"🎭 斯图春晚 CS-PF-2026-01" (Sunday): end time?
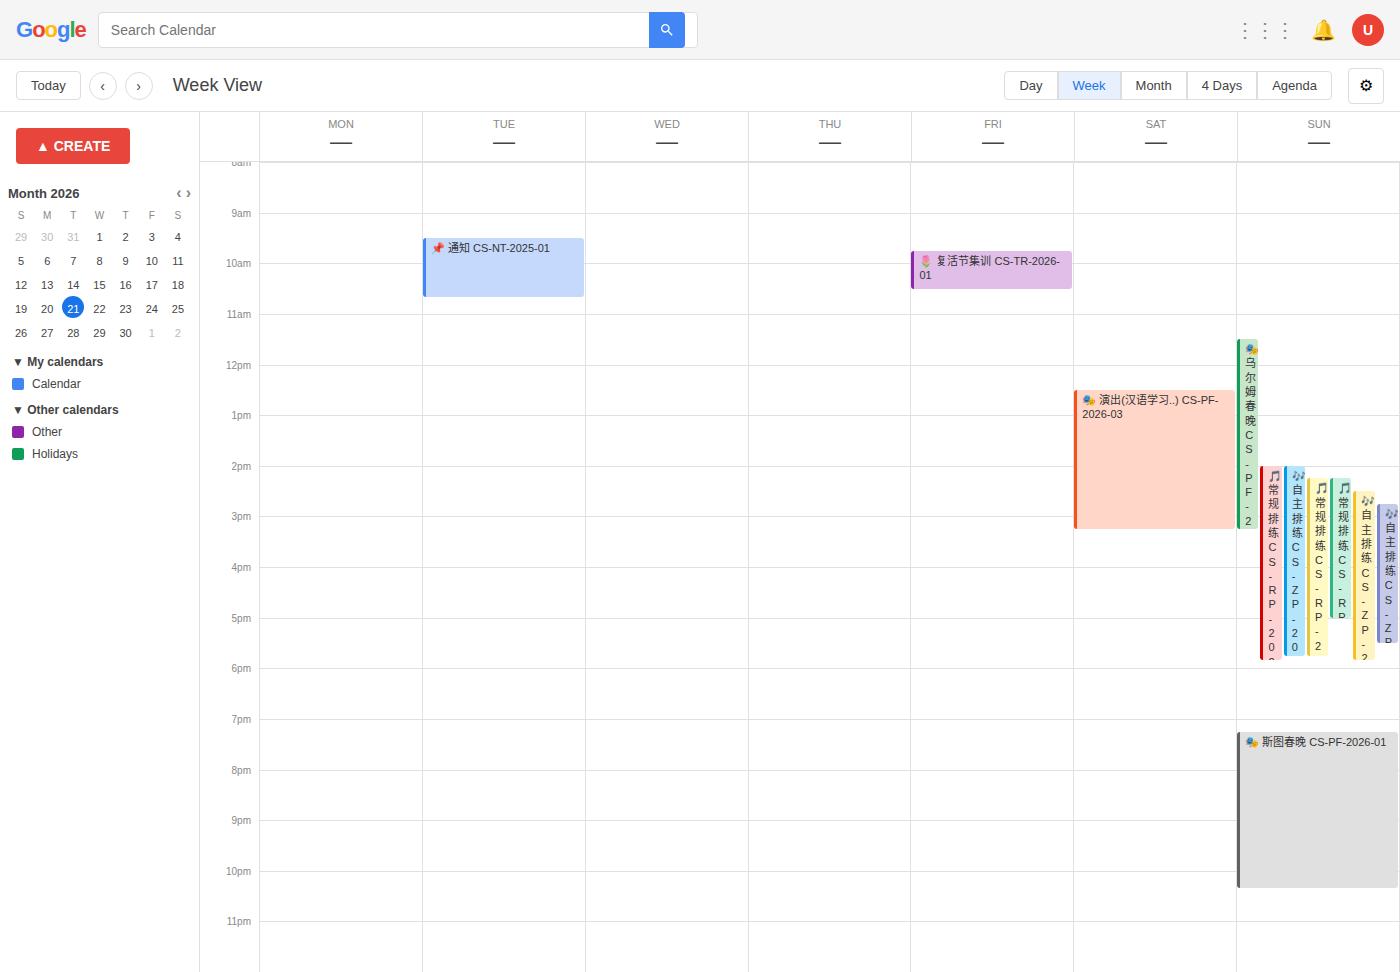
10:20 PM